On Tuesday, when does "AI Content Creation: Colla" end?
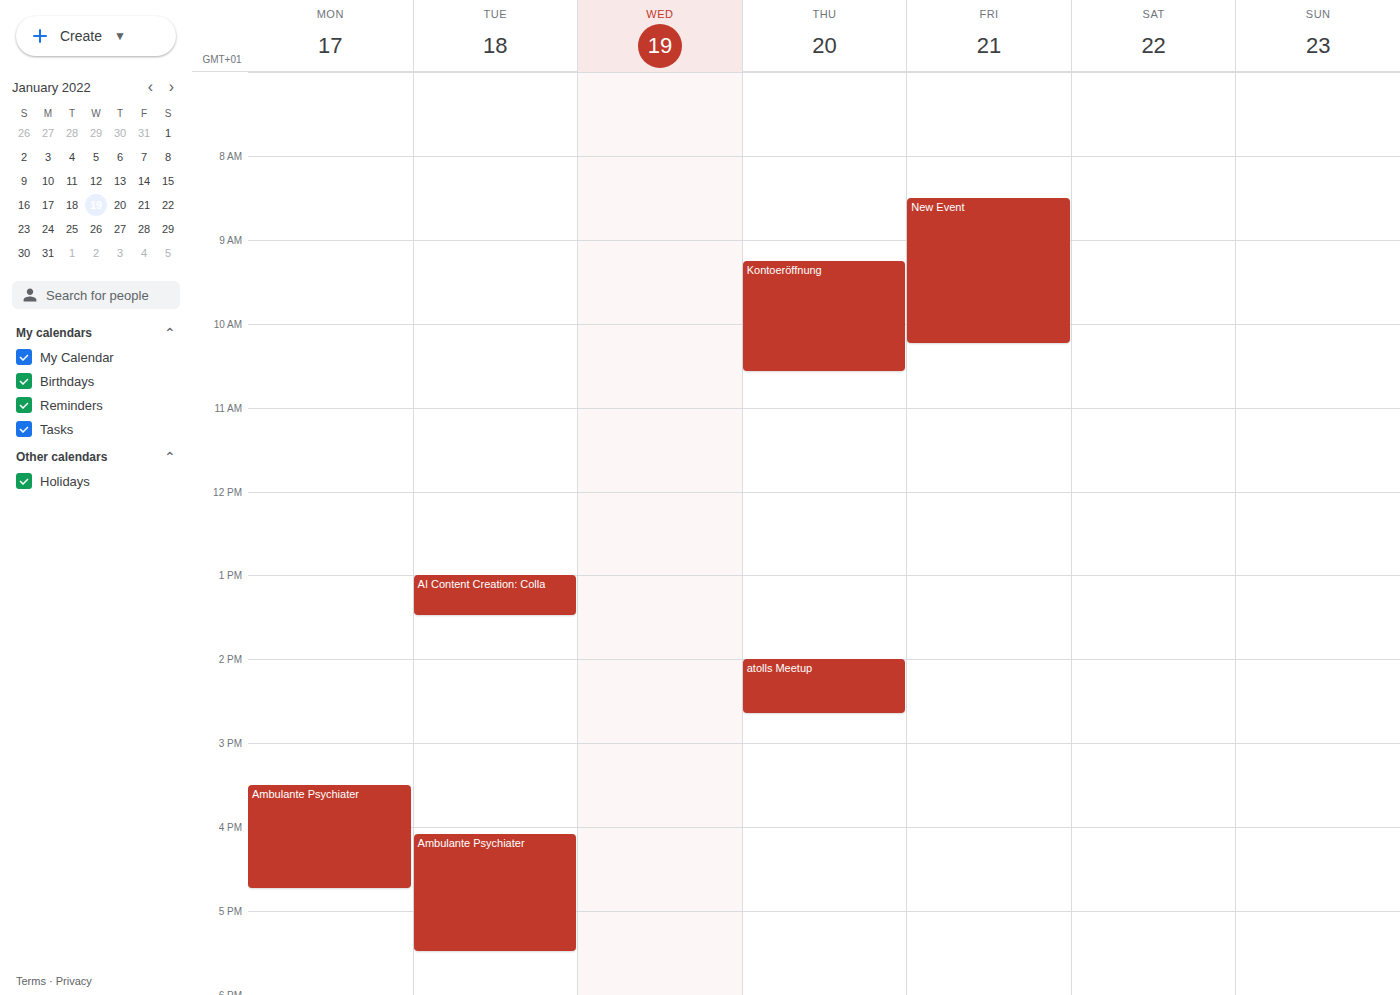
1:30 PM